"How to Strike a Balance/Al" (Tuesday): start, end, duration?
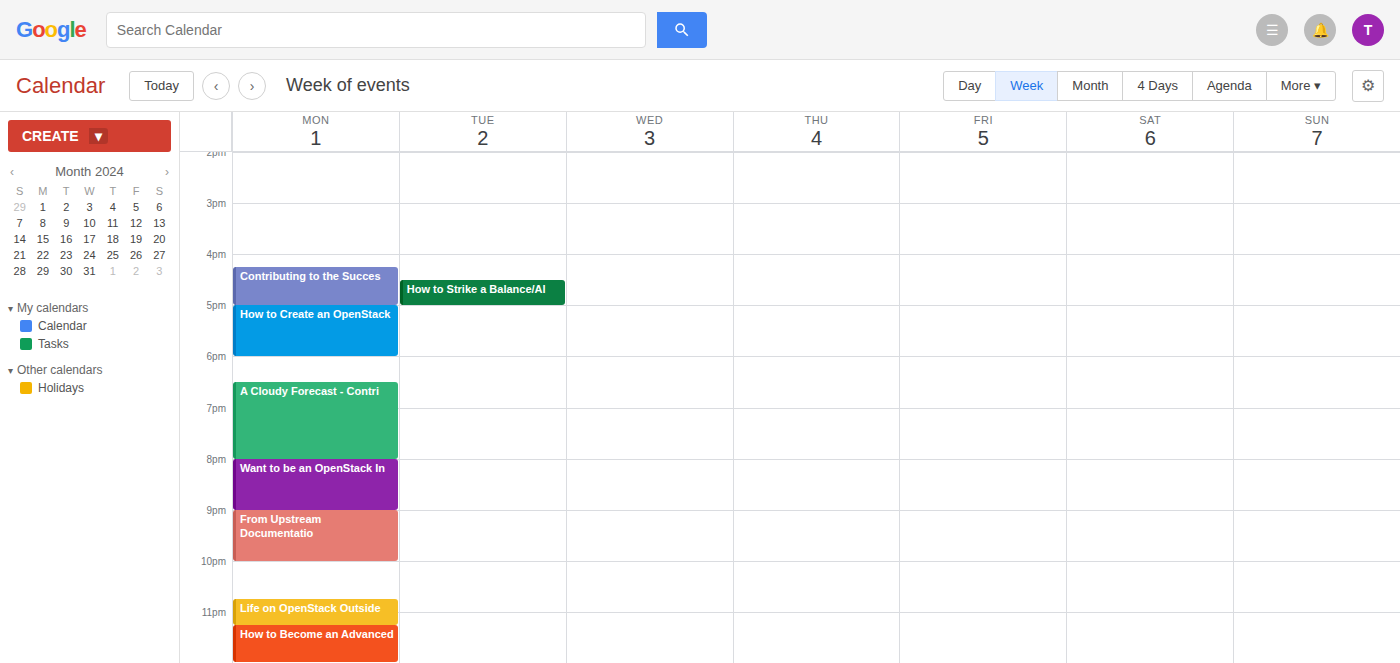
4:30 PM to 5:00 PM, 30 minutes